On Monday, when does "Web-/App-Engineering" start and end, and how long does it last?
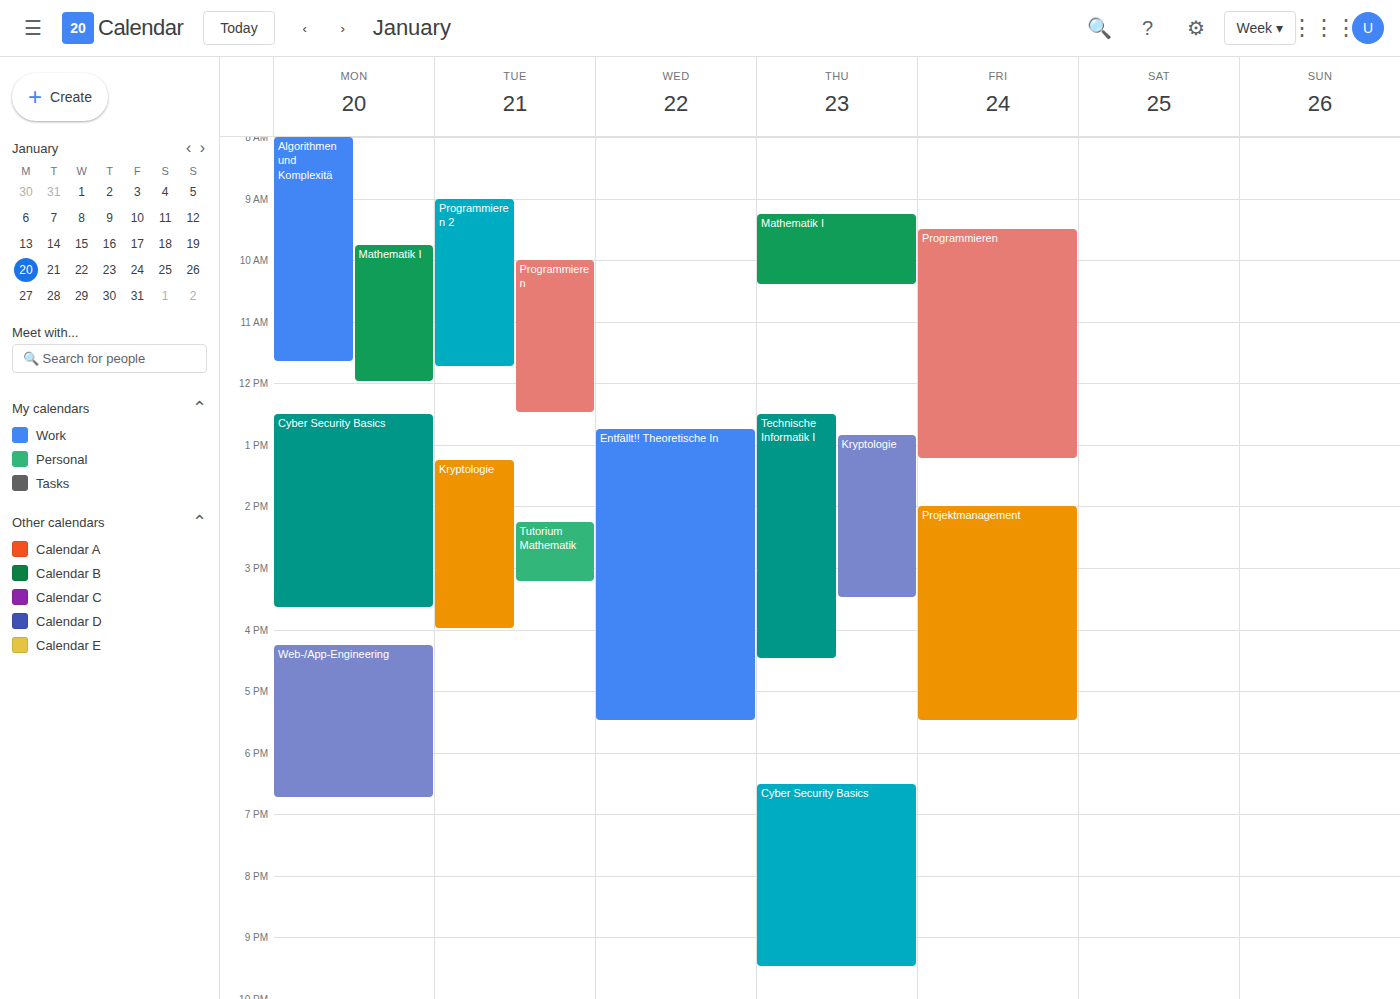
4:15 PM to 6:45 PM, 2 hours 30 minutes